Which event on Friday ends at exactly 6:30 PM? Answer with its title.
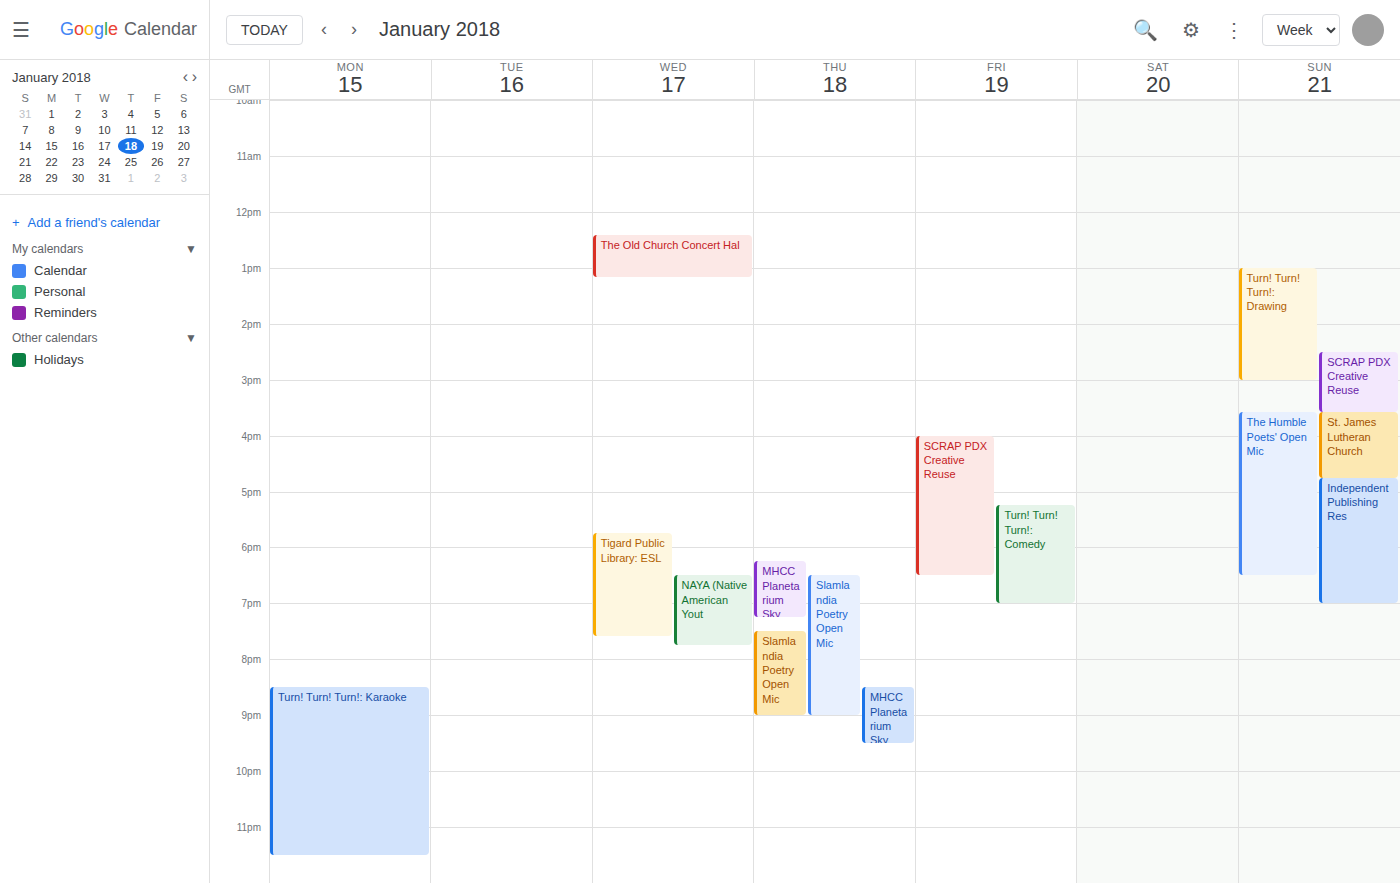
"SCRAP PDX Creative Reuse"